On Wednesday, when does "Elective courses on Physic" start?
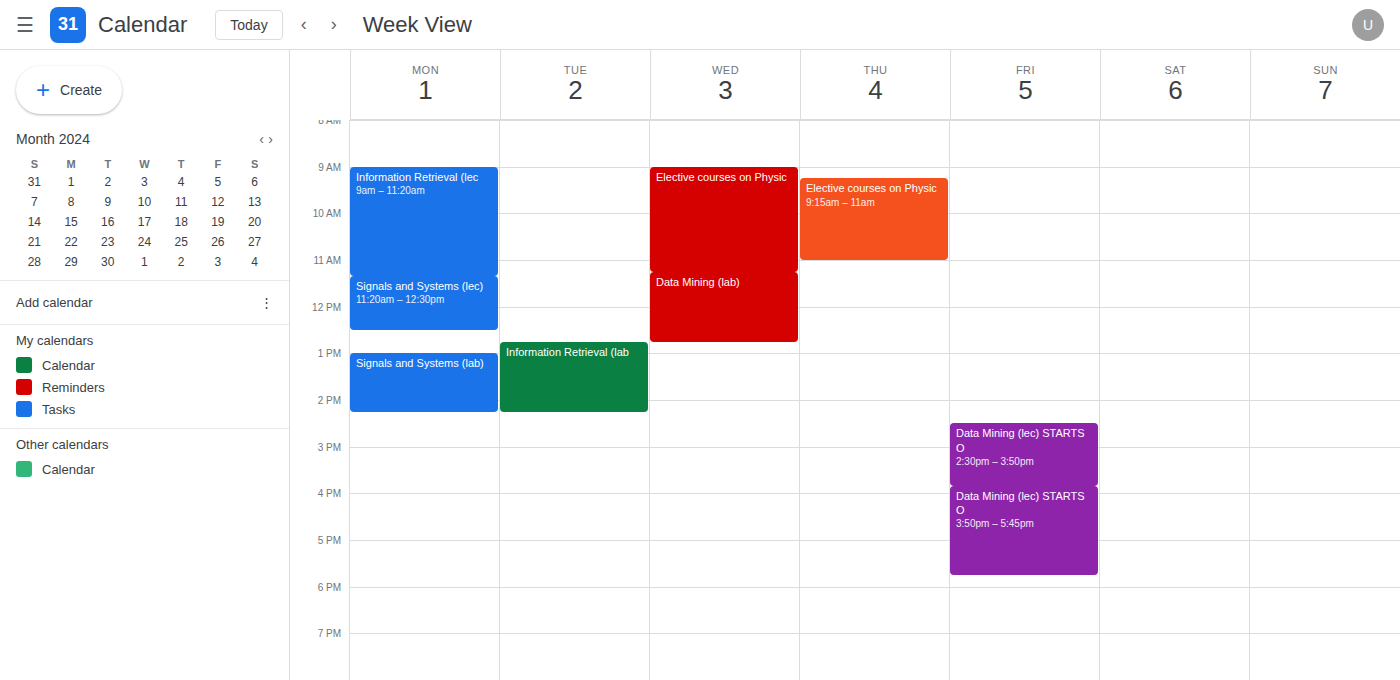
9:00 AM